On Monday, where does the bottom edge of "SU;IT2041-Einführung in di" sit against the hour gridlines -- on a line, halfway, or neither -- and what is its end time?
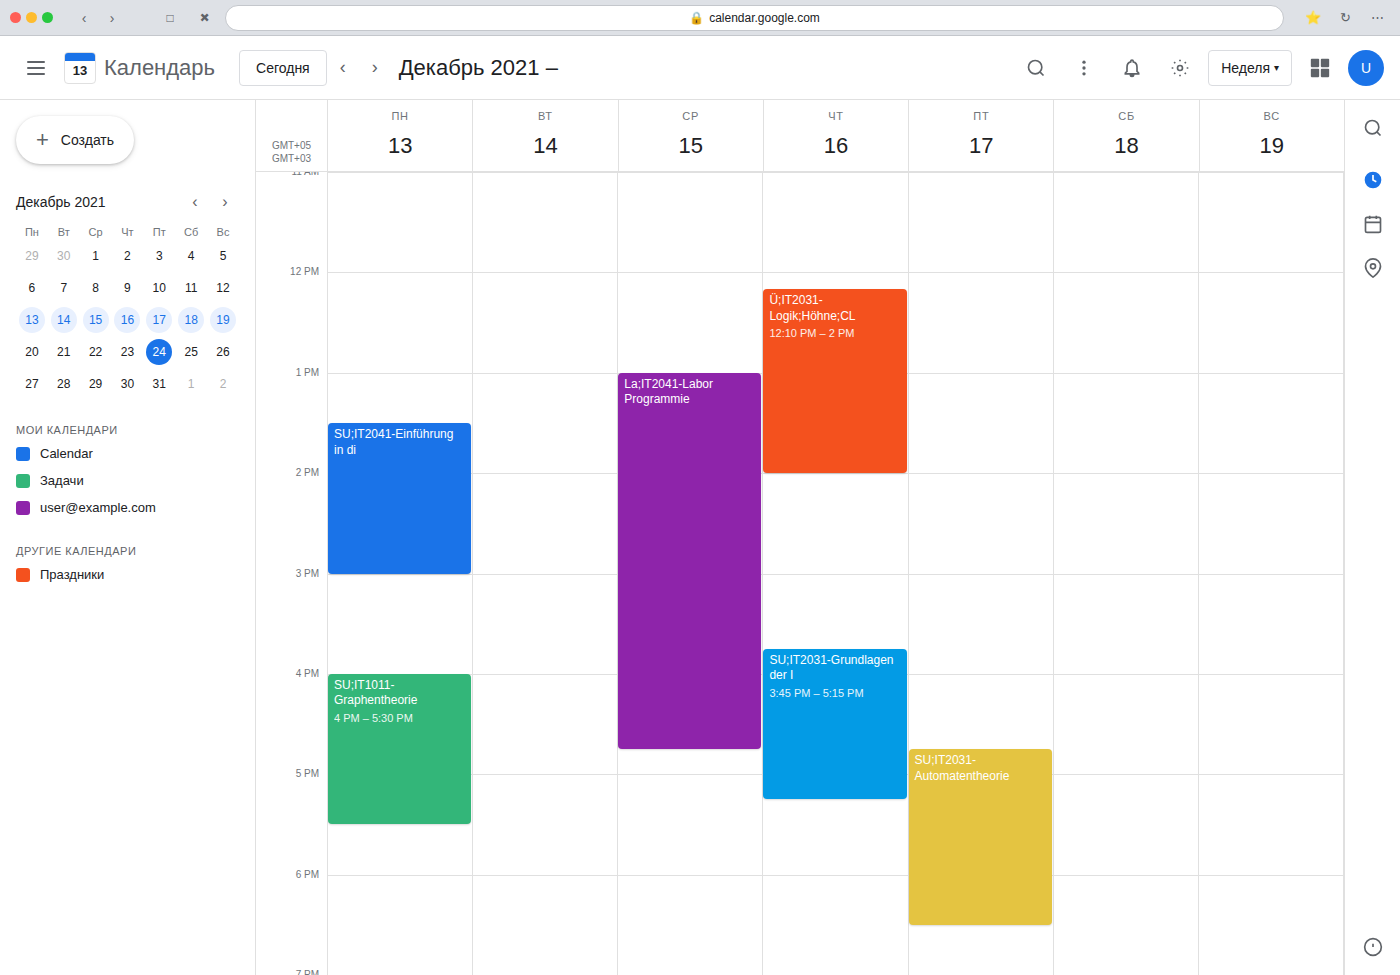
3:00 PM -- exactly on the 3 PM line.